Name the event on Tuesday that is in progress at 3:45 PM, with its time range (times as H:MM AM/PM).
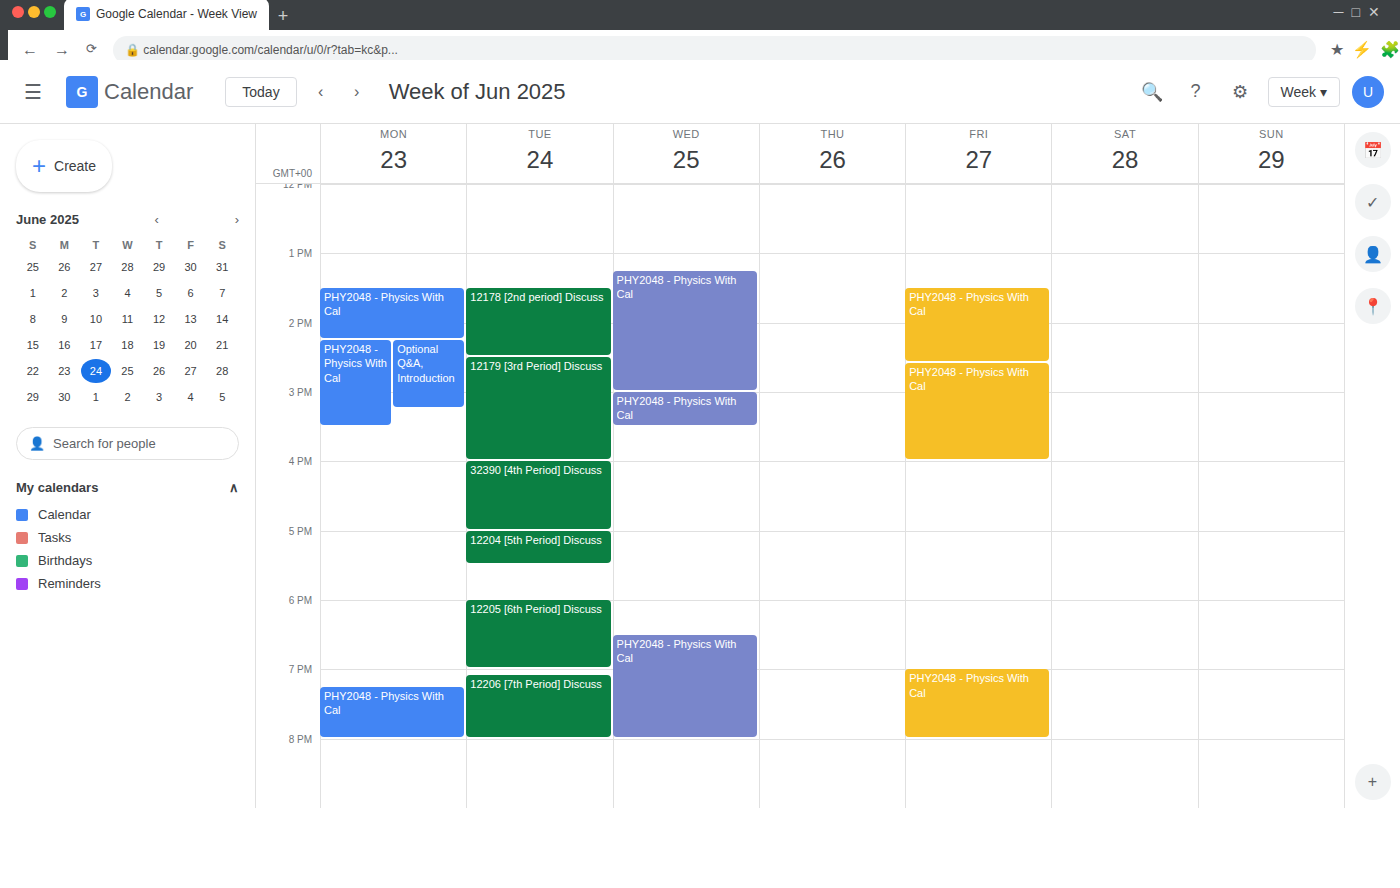
"12179 [3rd Period] Discuss", 2:30 PM to 4:00 PM